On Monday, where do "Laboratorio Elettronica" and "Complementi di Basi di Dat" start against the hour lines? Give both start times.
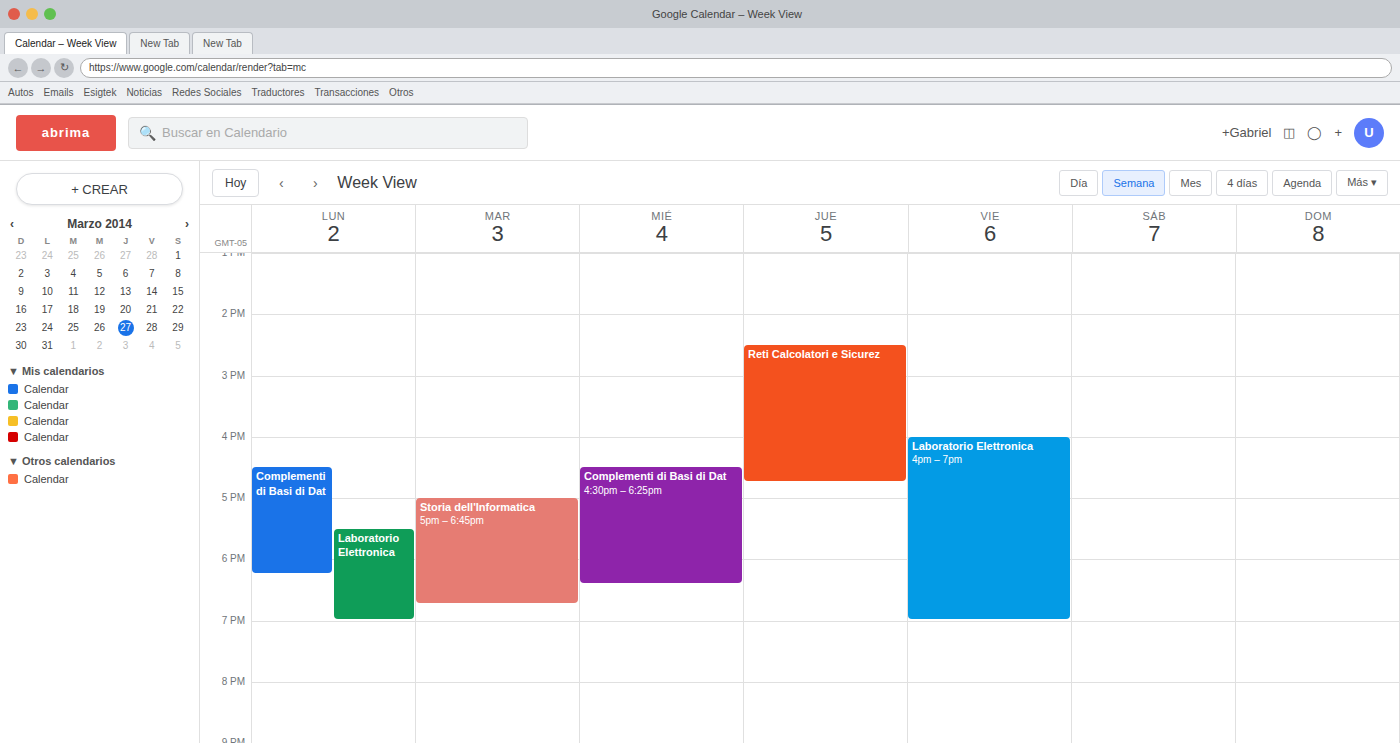
"Laboratorio Elettronica": 5:30 PM, halfway between the 5 PM and 6 PM lines. "Complementi di Basi di Dat": 4:30 PM, halfway between the 4 PM and 5 PM lines.